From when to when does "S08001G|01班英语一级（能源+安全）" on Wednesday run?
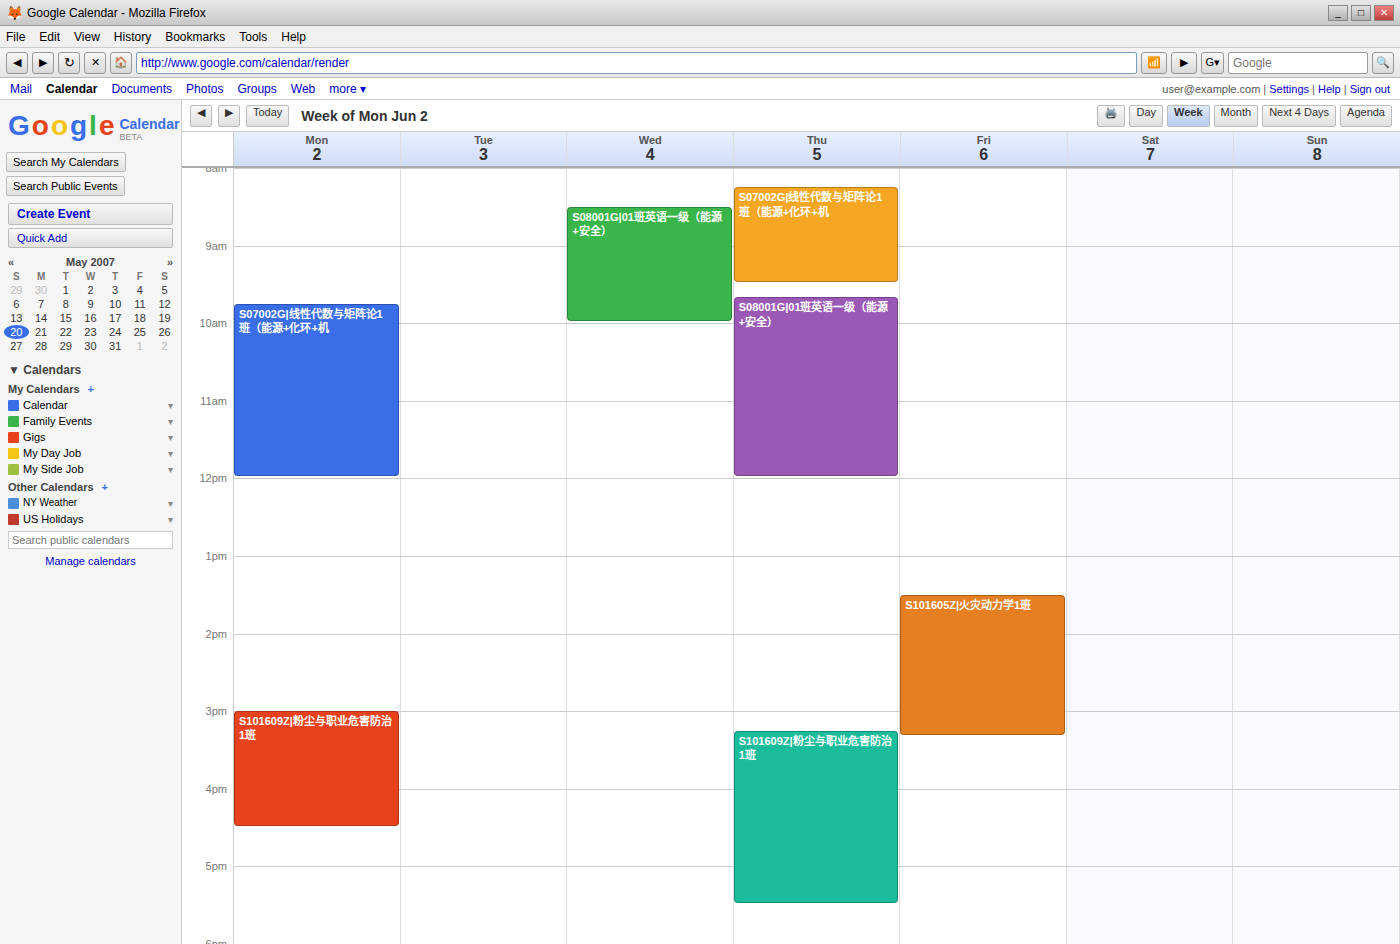
8:30 AM to 10:00 AM